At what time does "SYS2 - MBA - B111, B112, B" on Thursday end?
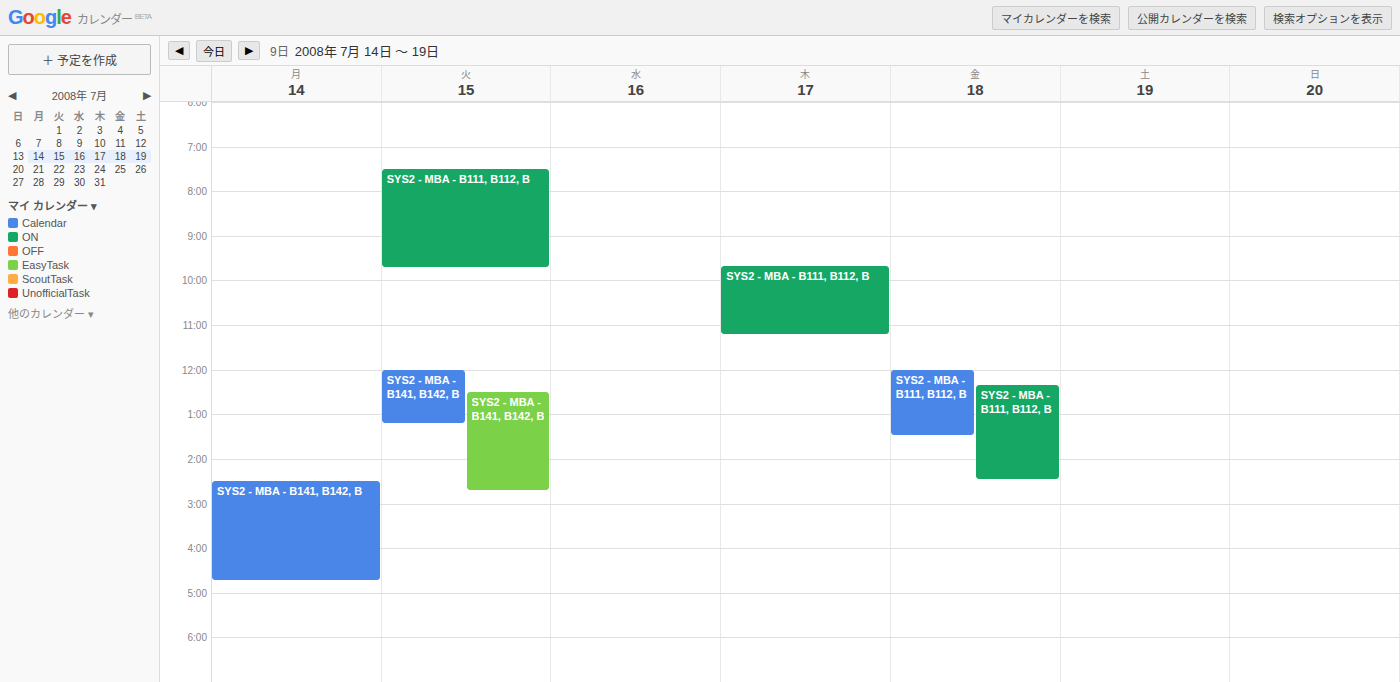
11:15 AM